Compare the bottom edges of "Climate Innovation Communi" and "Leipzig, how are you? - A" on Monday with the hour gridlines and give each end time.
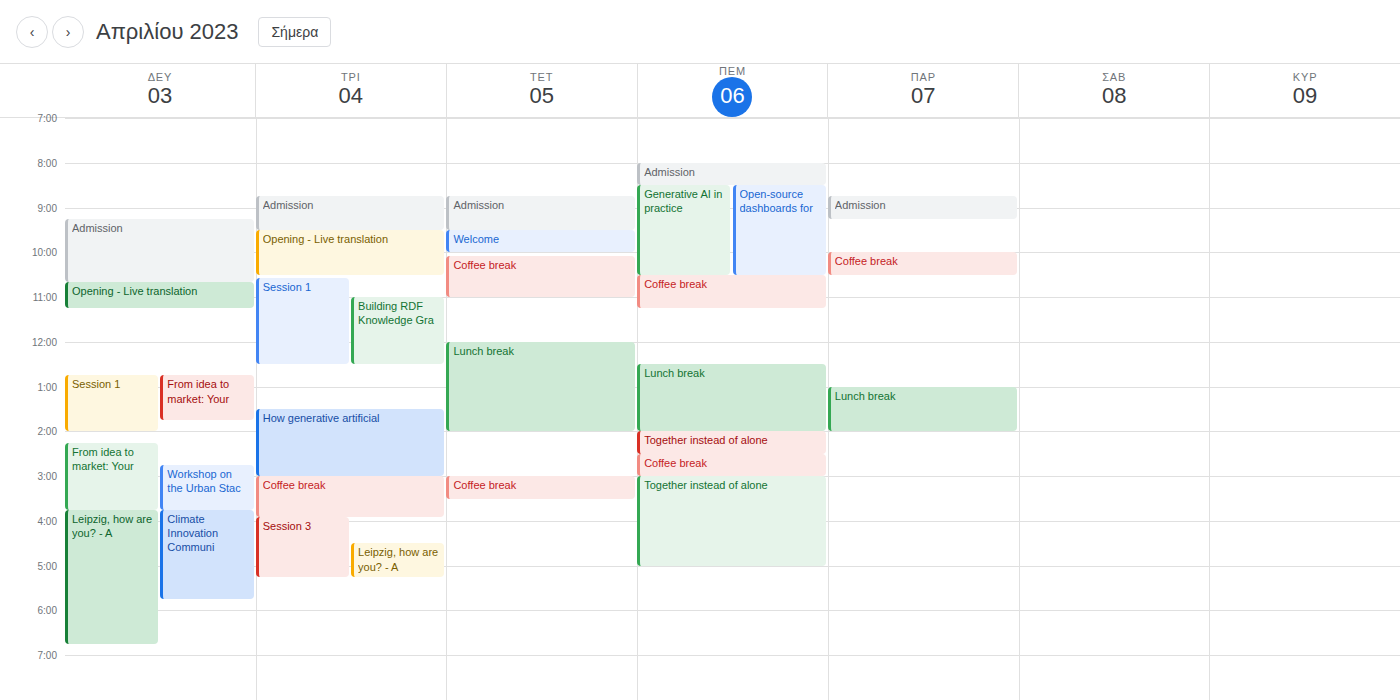
"Climate Innovation Communi": 5:45 PM, neither: three quarters of the way from the 5 PM line to the 6 PM line. "Leipzig, how are you? - A": 6:45 PM, neither: three quarters of the way from the 6 PM line to the 7 PM line.